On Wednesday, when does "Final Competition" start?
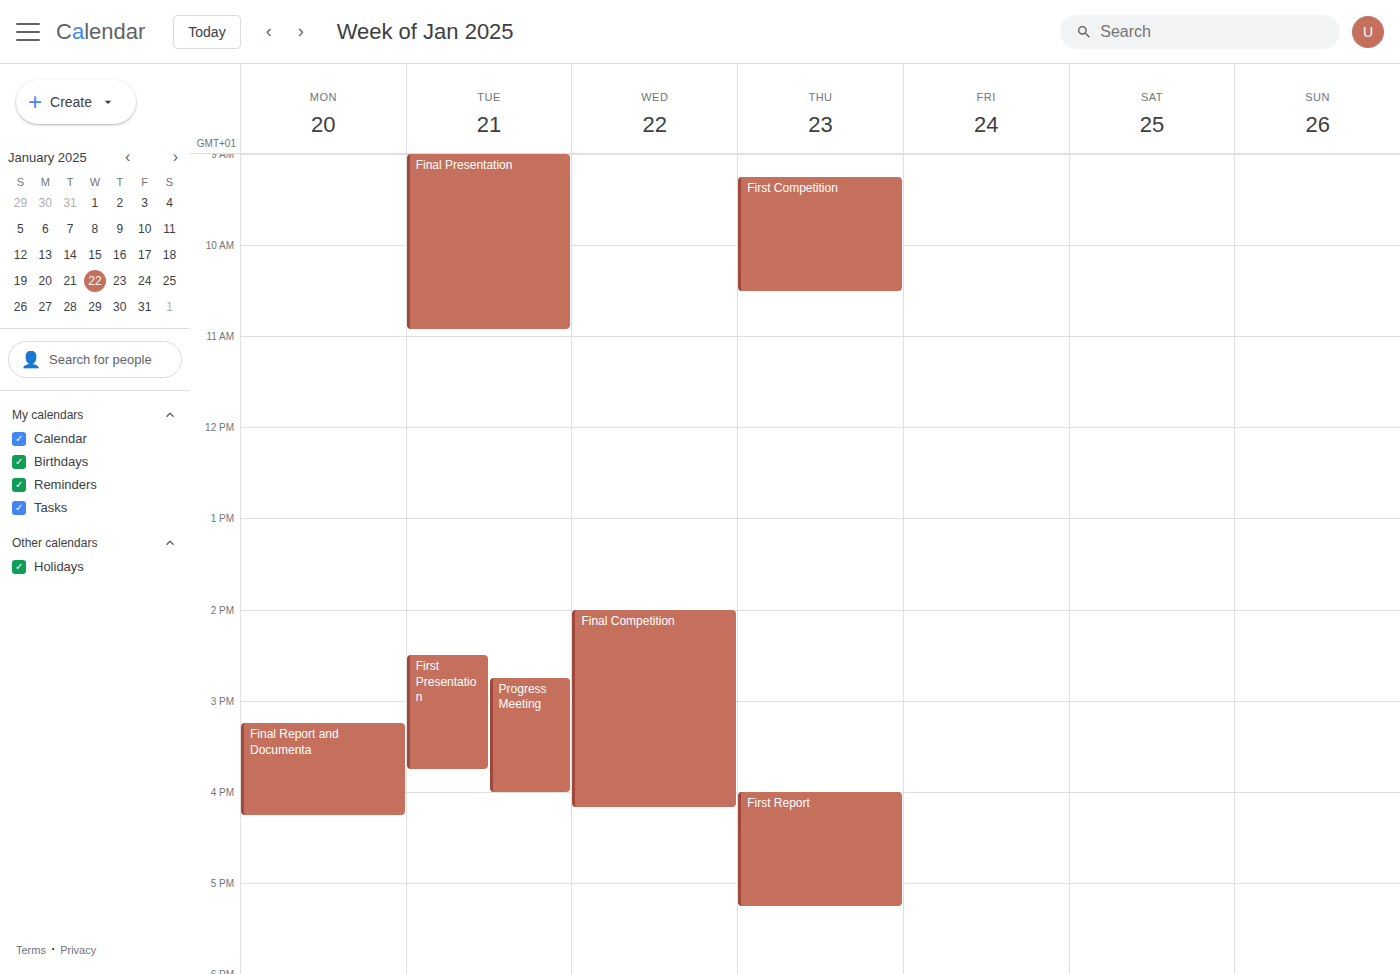
14:00